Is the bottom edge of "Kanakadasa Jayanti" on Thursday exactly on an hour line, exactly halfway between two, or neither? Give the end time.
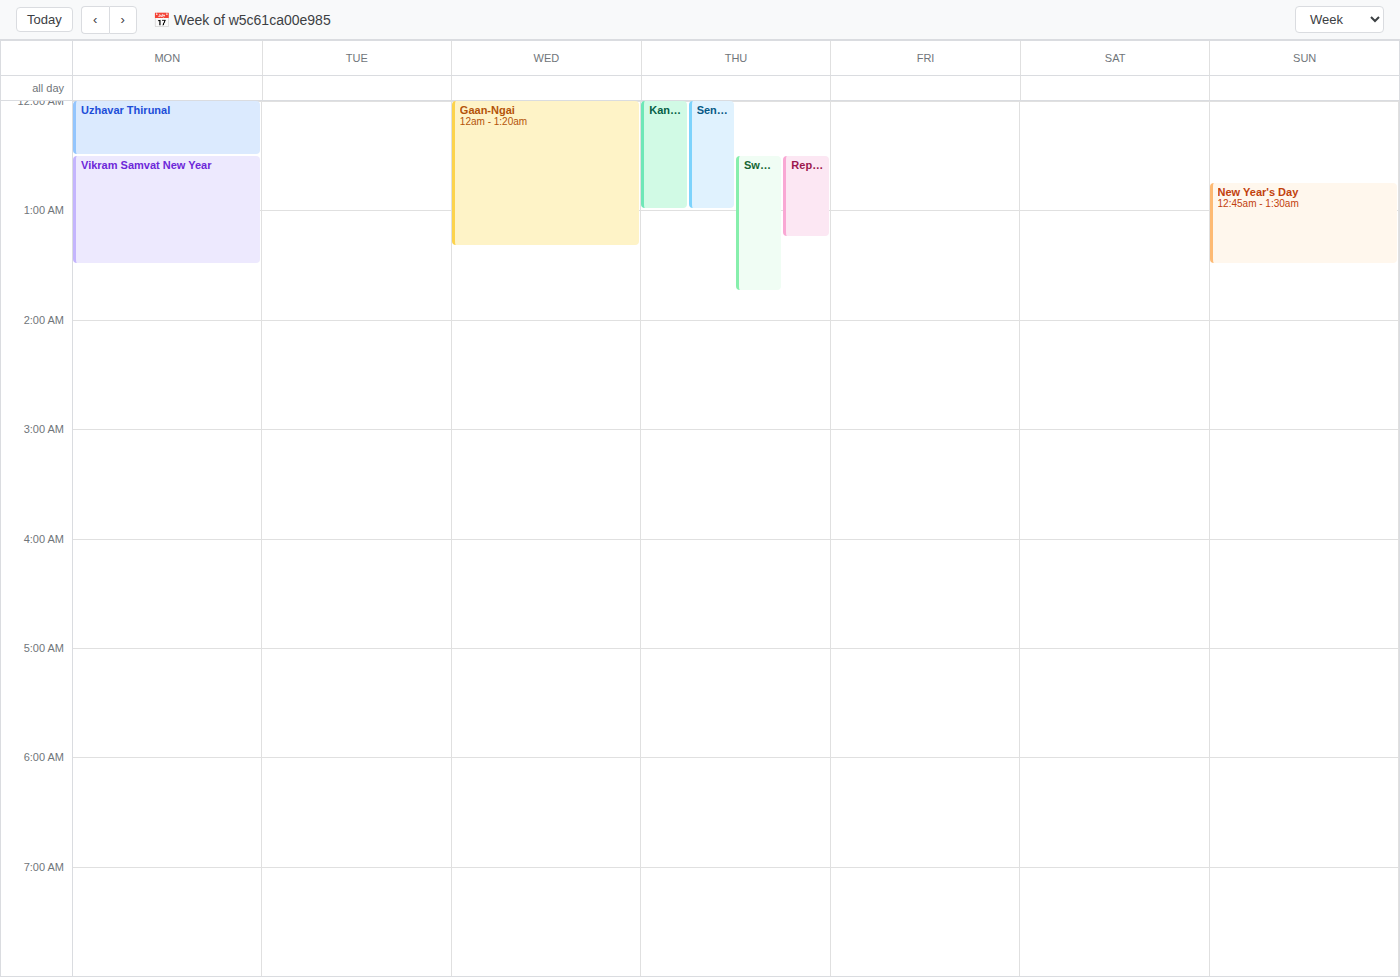
1:00 AM -- exactly on the 1 AM line.